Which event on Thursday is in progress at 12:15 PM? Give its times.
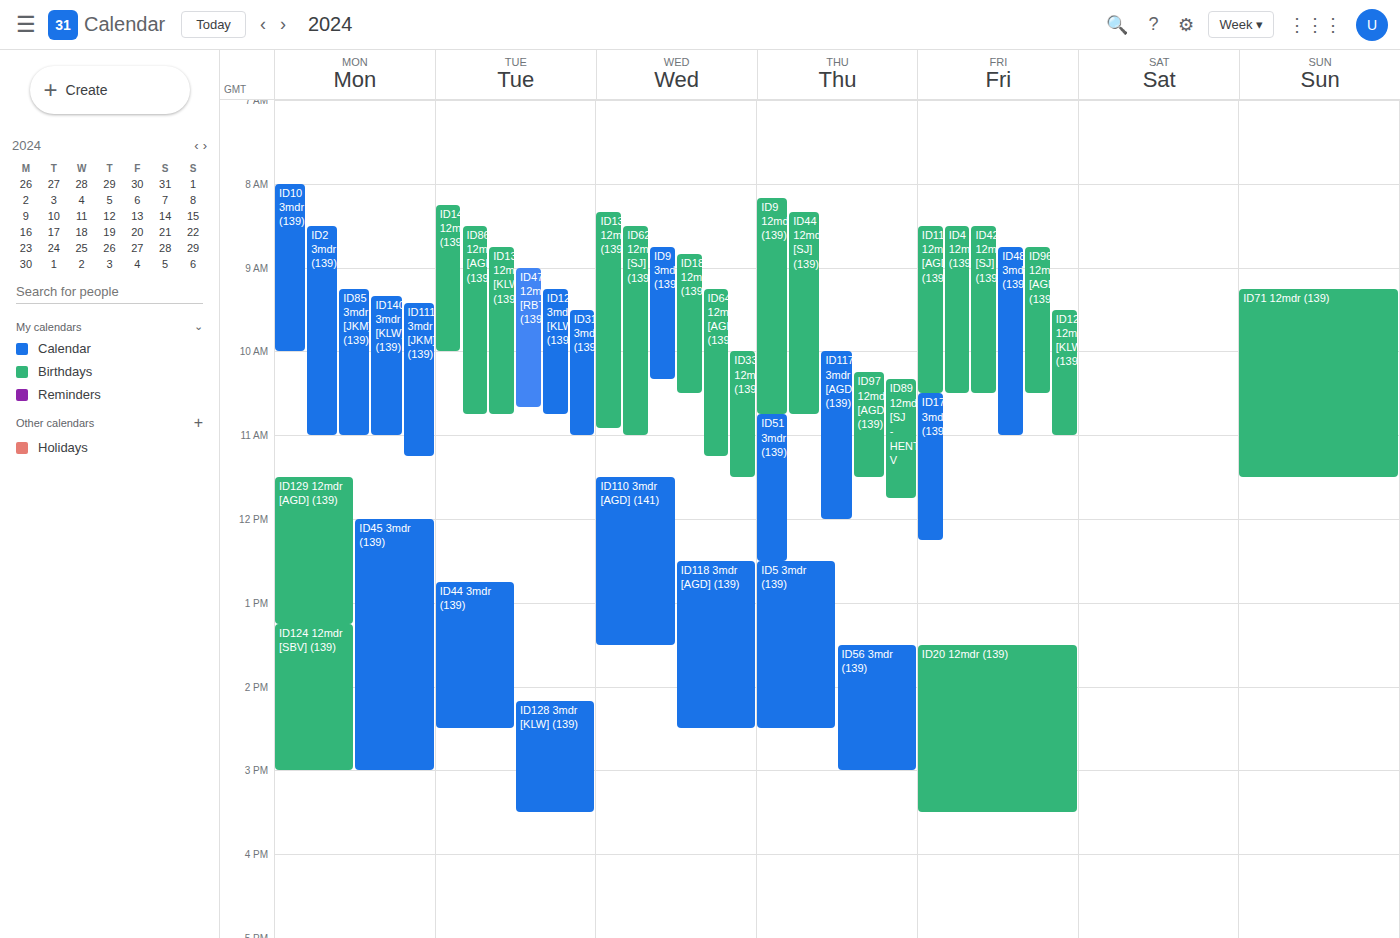
"ID51 3mdr (139)", 10:45 AM to 12:30 PM